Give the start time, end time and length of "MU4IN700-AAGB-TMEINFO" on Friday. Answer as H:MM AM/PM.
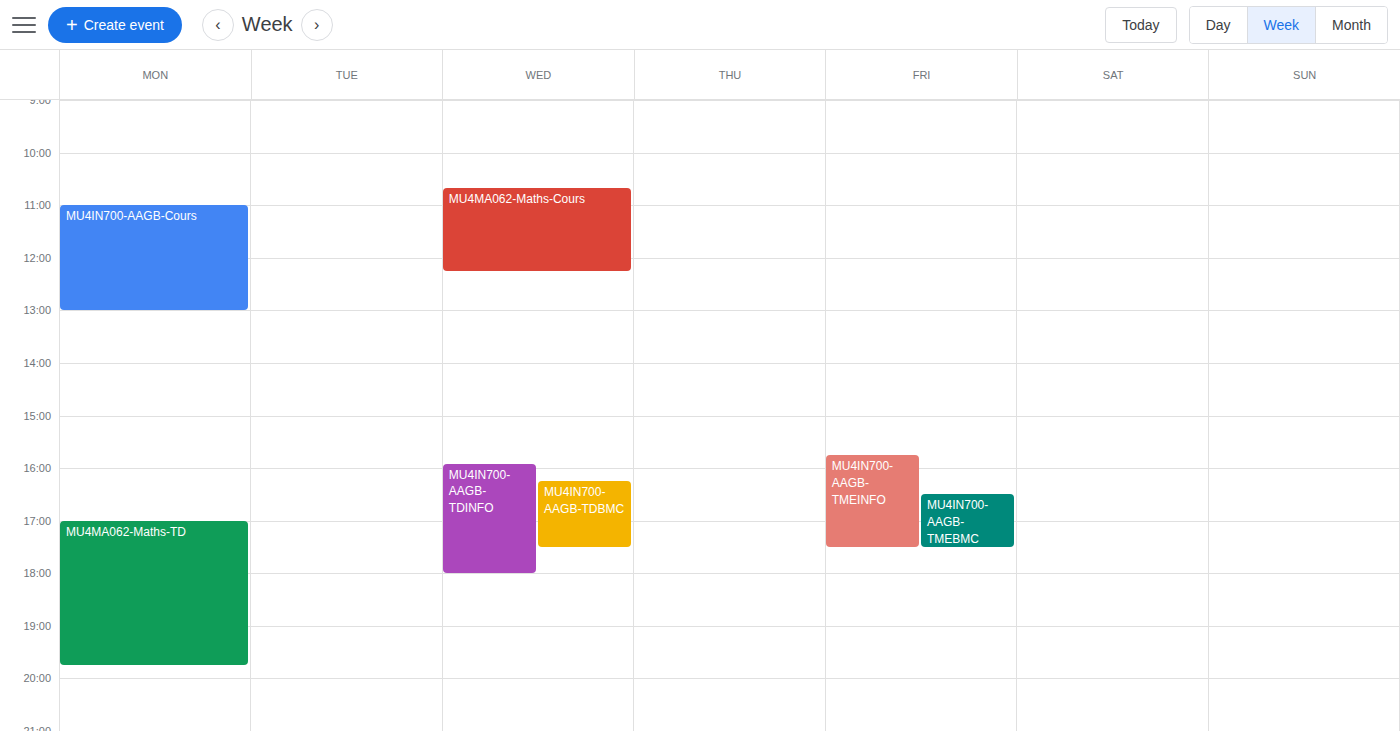
3:45 PM to 5:30 PM, 1 hour 45 minutes